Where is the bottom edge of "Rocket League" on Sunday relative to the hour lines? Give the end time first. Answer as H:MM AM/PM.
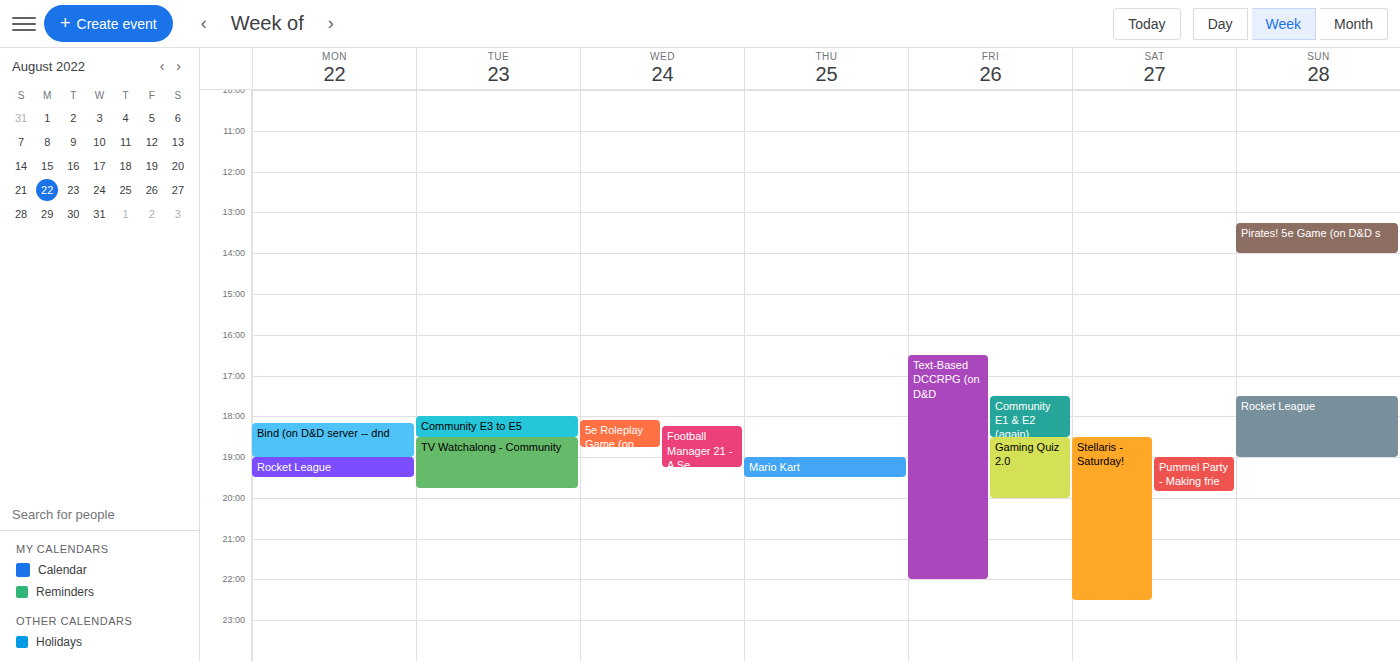
7:00 PM -- exactly on the 7 PM line.